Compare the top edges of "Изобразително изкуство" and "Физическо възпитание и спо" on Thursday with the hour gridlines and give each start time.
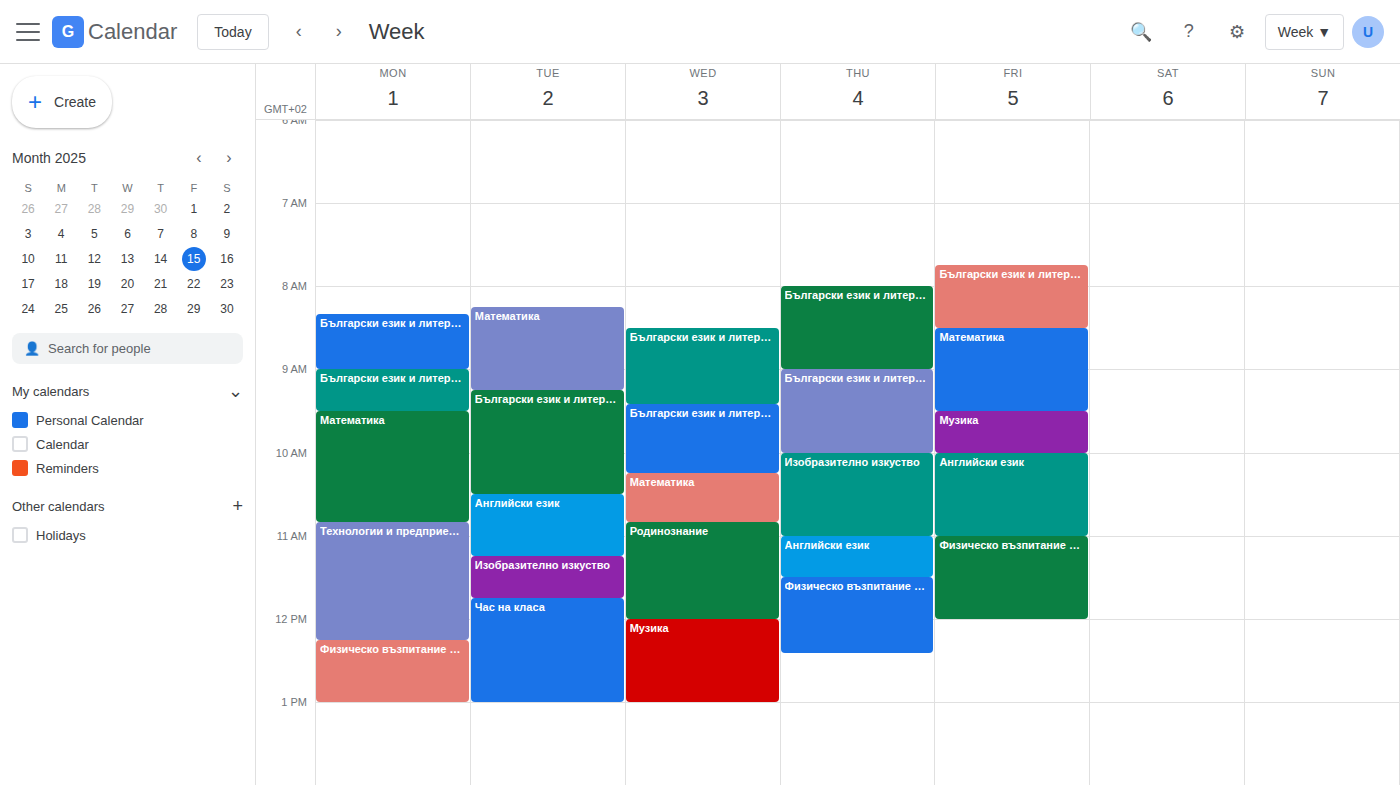
"Изобразително изкуство": 10:00 AM, exactly on the 10 AM line. "Физическо възпитание и спо": 11:30 AM, halfway between the 11 AM and 12 PM lines.